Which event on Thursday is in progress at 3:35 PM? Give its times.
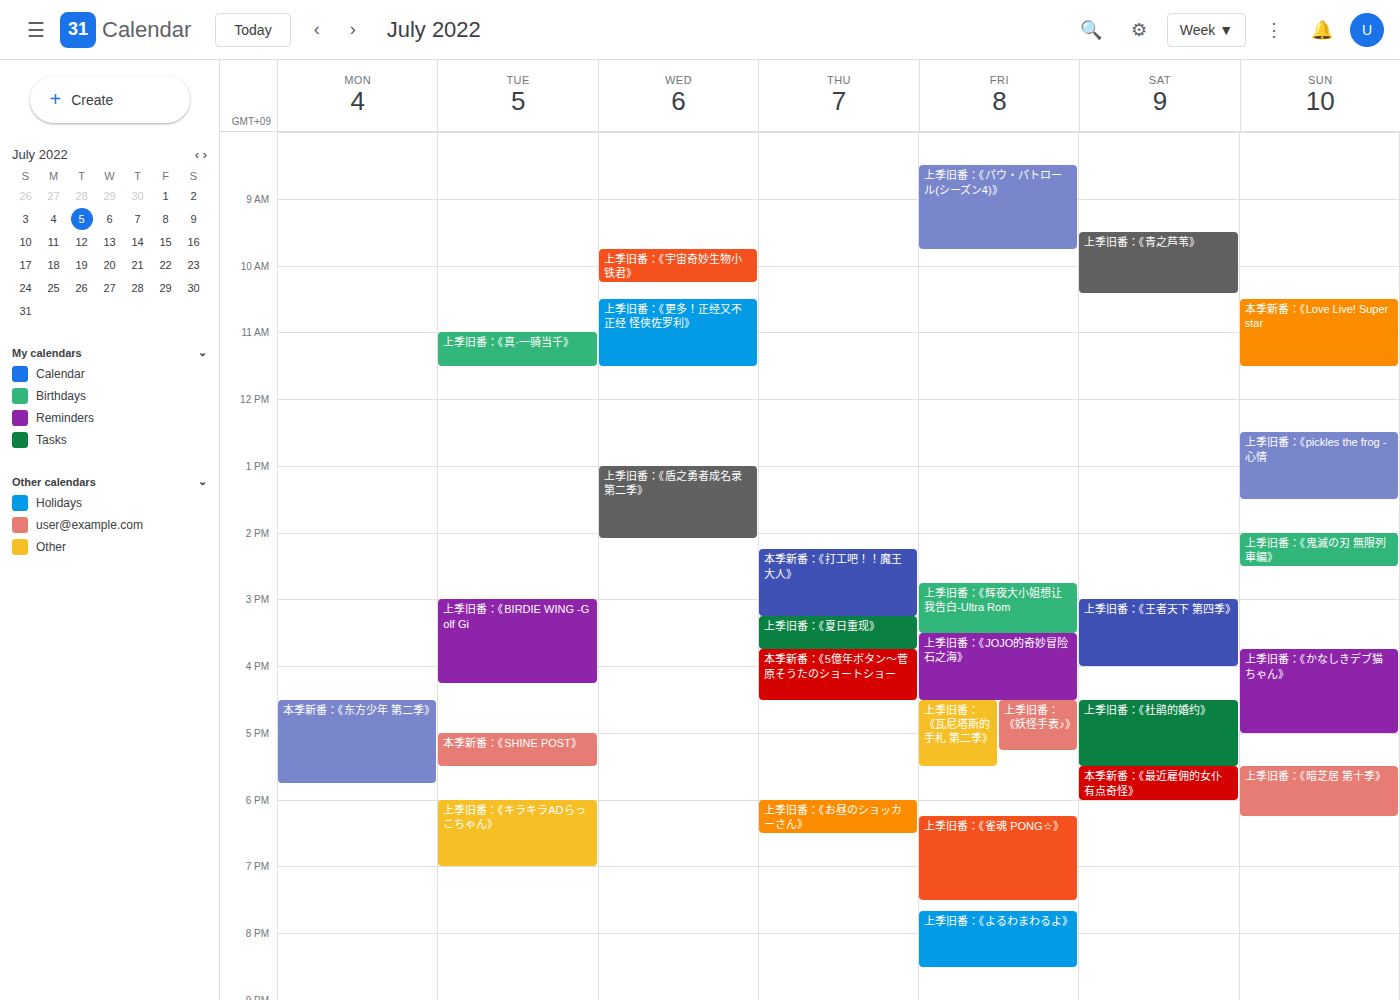
"上季旧番：《夏日重现》", 3:15 PM to 3:45 PM